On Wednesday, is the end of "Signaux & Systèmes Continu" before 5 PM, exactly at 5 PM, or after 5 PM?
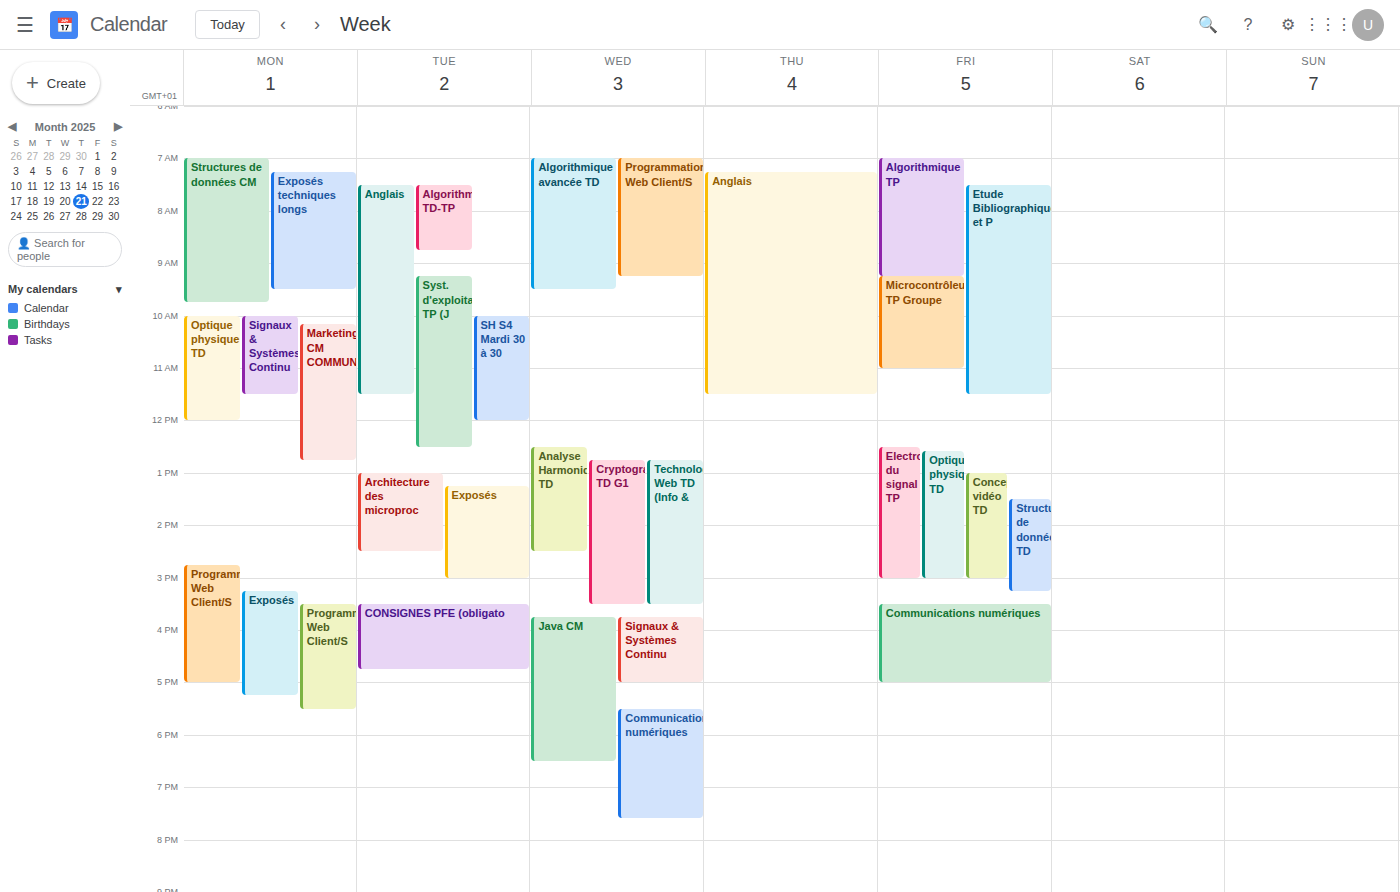
5:00 PM -- exactly at 5 PM, on the 5 PM line.